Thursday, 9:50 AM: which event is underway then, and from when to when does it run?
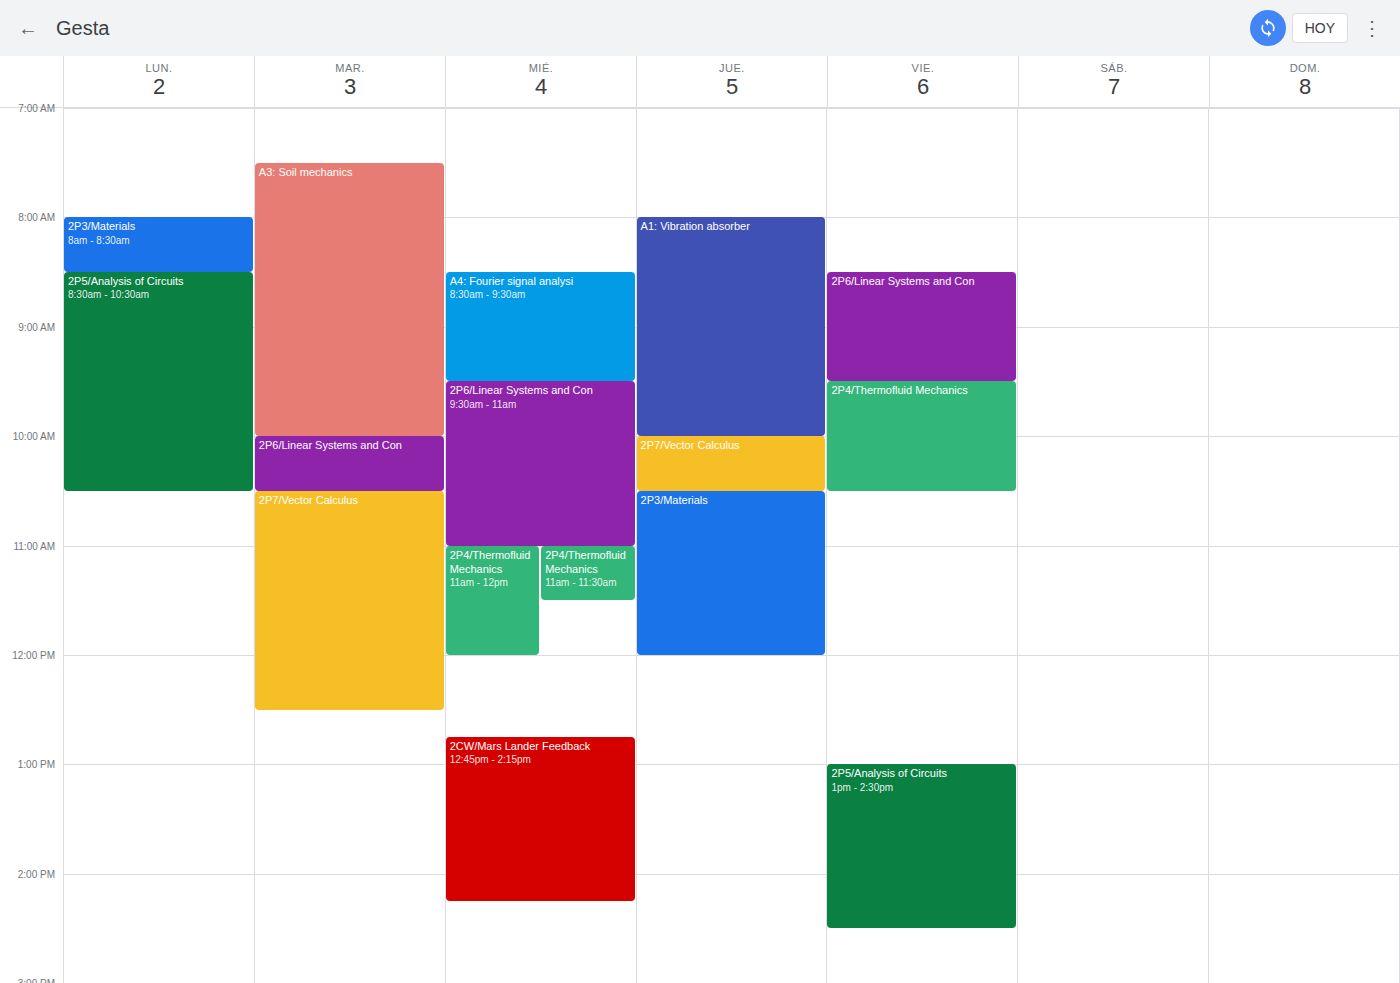
"A1: Vibration absorber", 8:00 AM to 10:00 AM